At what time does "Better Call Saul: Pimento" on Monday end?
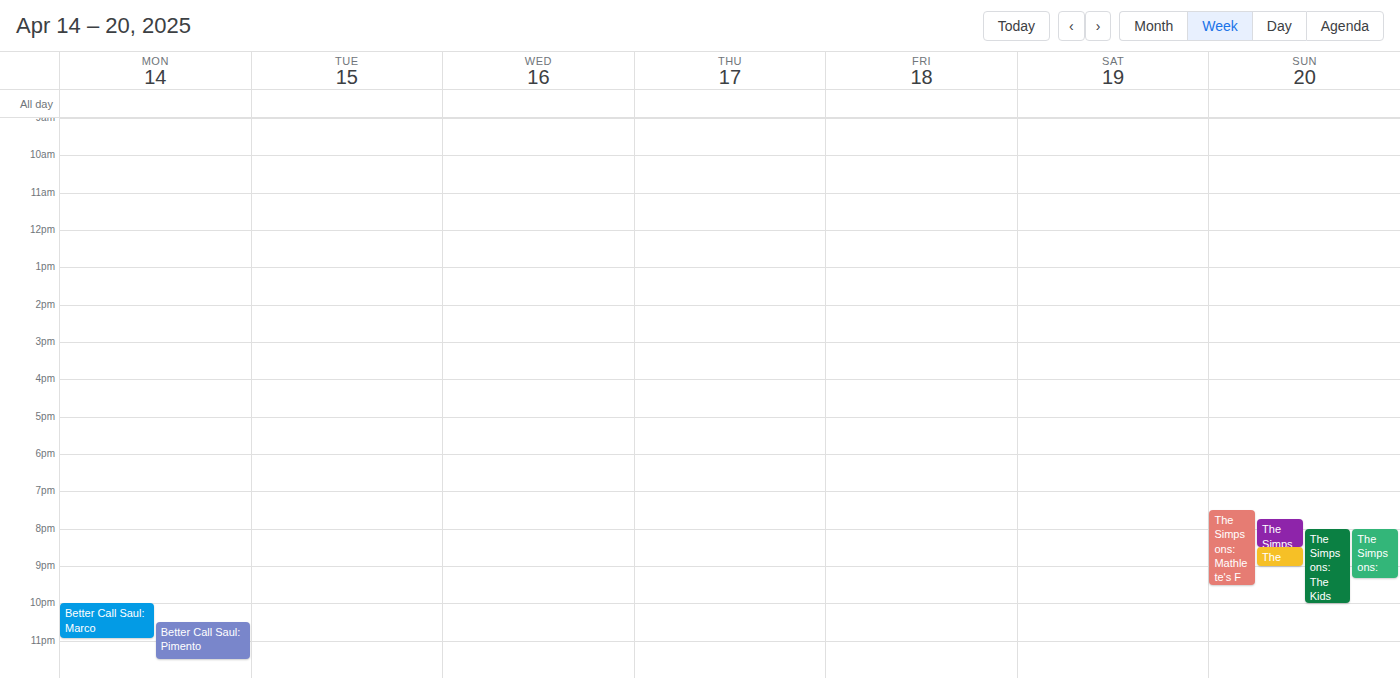
11:30 PM